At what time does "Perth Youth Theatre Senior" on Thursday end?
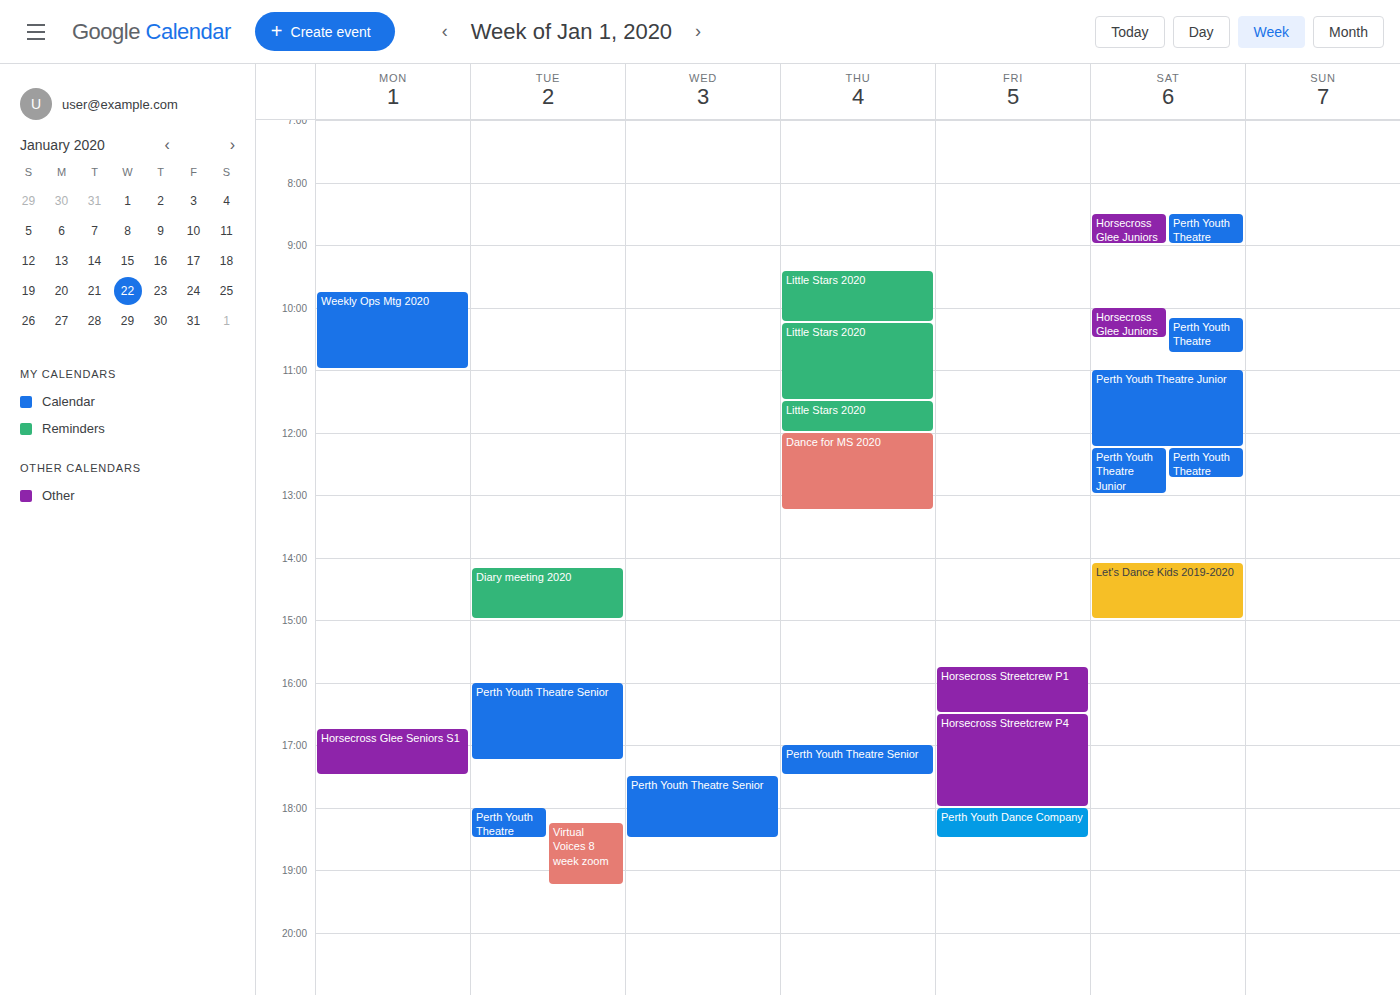
5:30 PM